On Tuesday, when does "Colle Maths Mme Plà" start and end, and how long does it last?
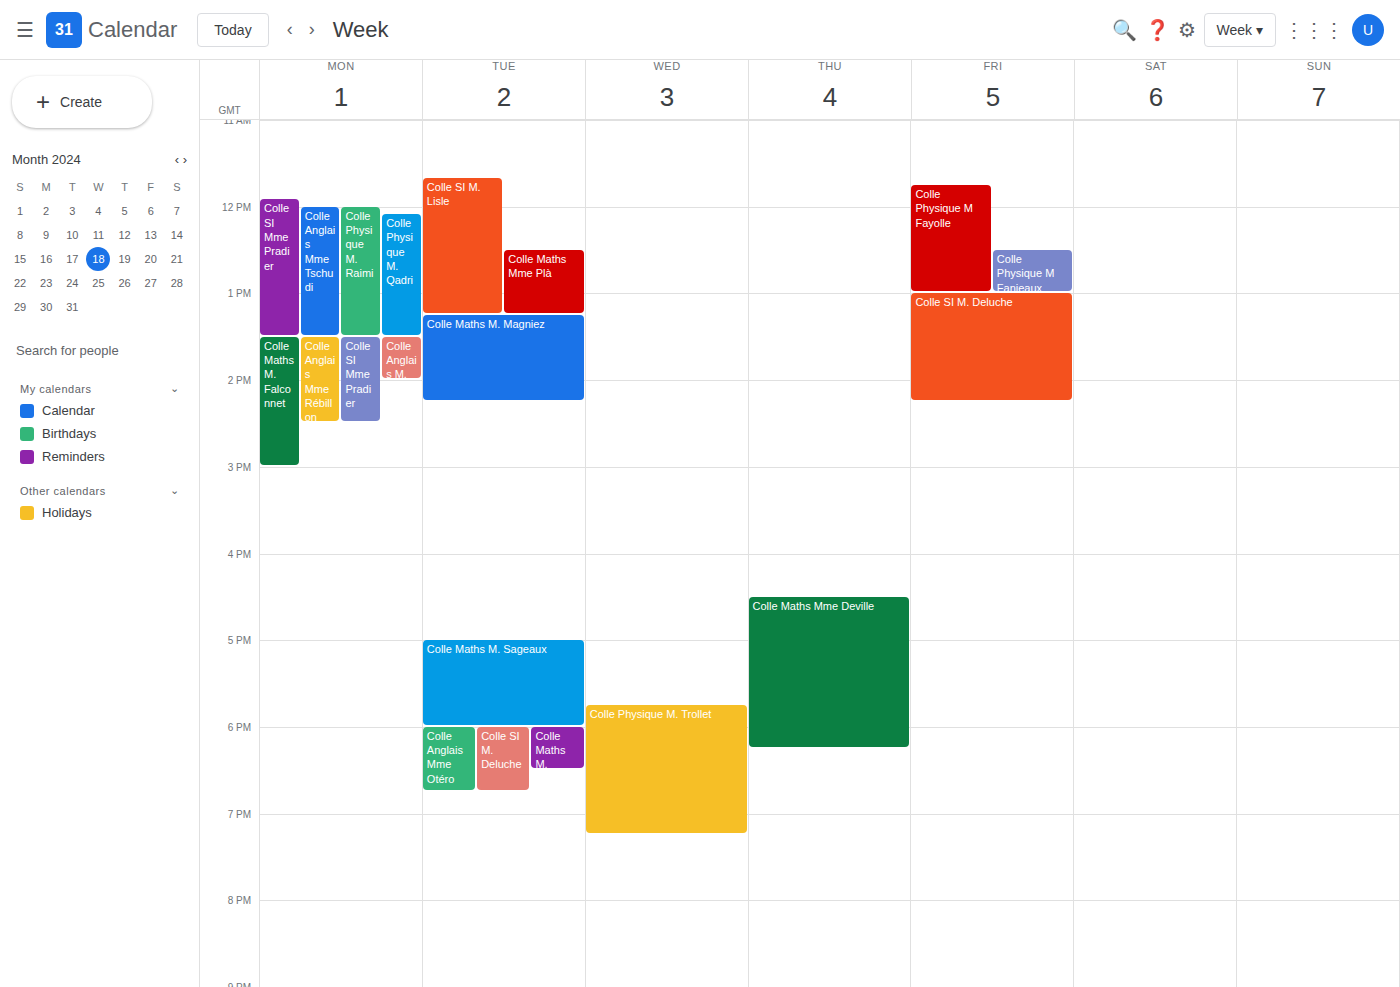
12:30 PM to 1:15 PM, 45 minutes